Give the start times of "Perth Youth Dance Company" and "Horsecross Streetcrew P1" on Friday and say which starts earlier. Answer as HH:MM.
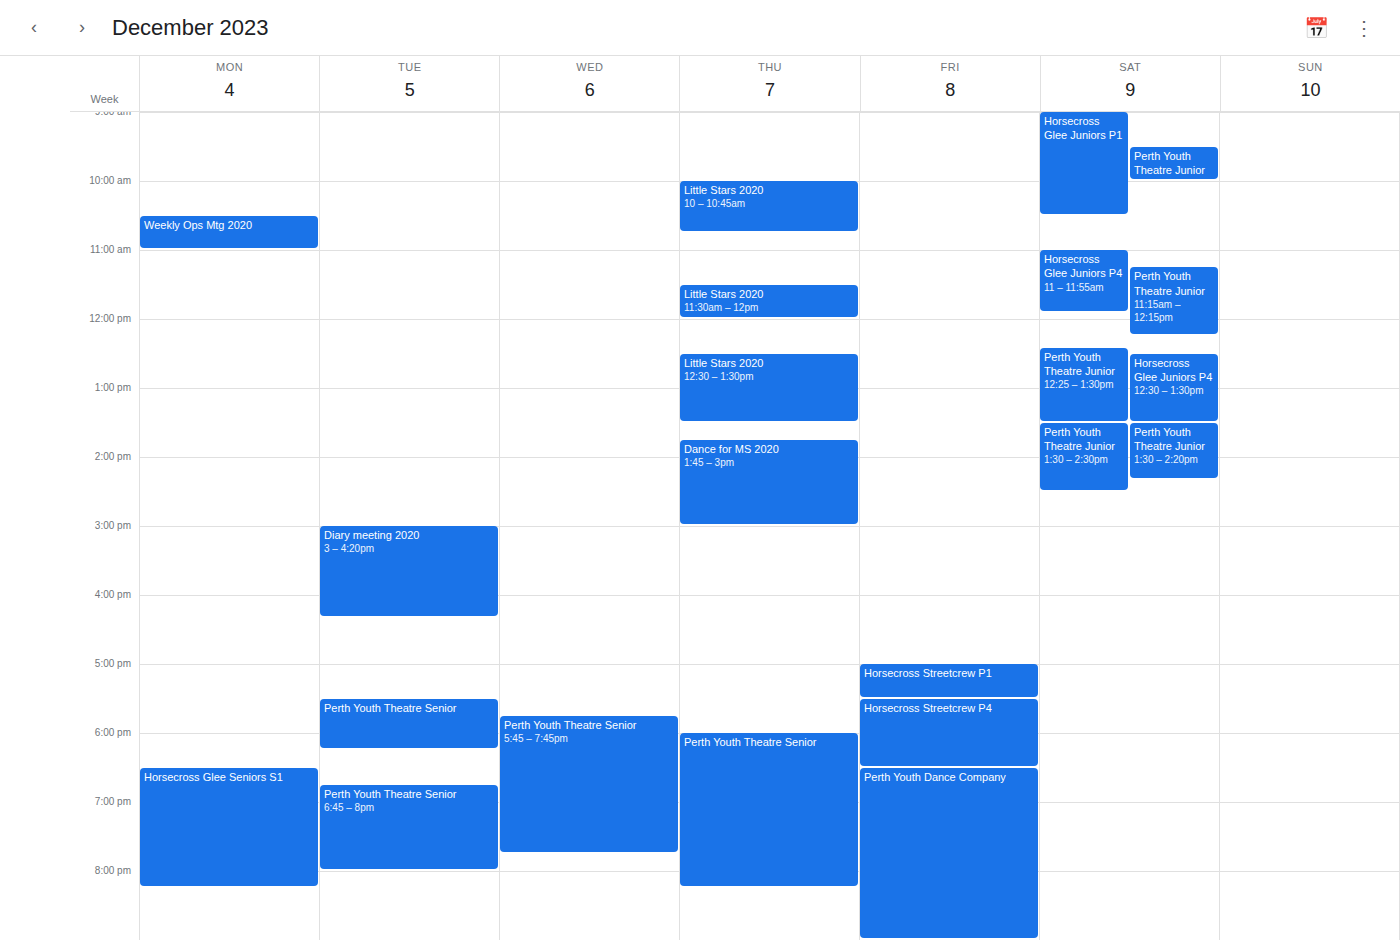
"Horsecross Streetcrew P1" 17:00; "Perth Youth Dance Company" 18:30.